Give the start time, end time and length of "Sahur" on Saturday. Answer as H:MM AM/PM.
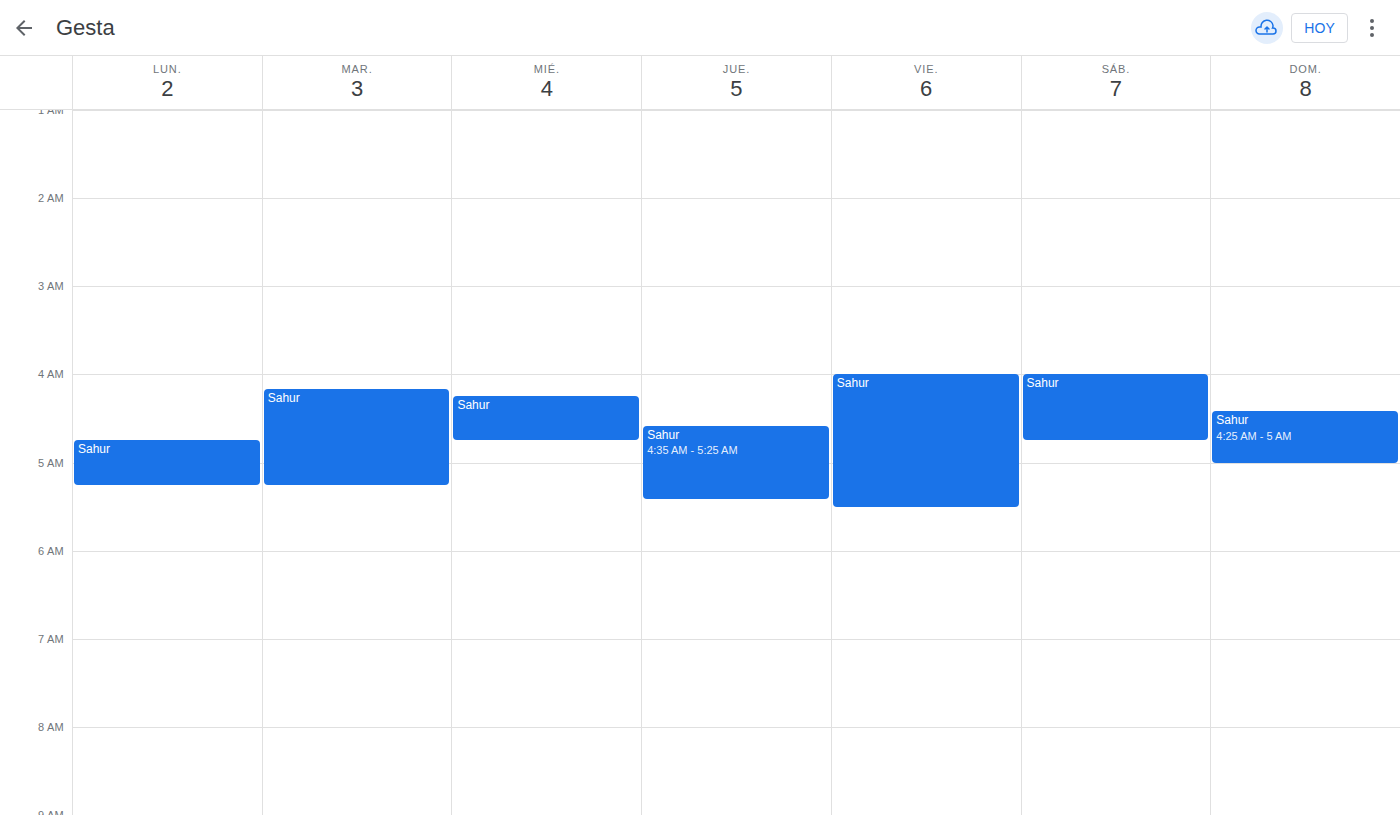
4:00 AM to 4:45 AM, 45 minutes